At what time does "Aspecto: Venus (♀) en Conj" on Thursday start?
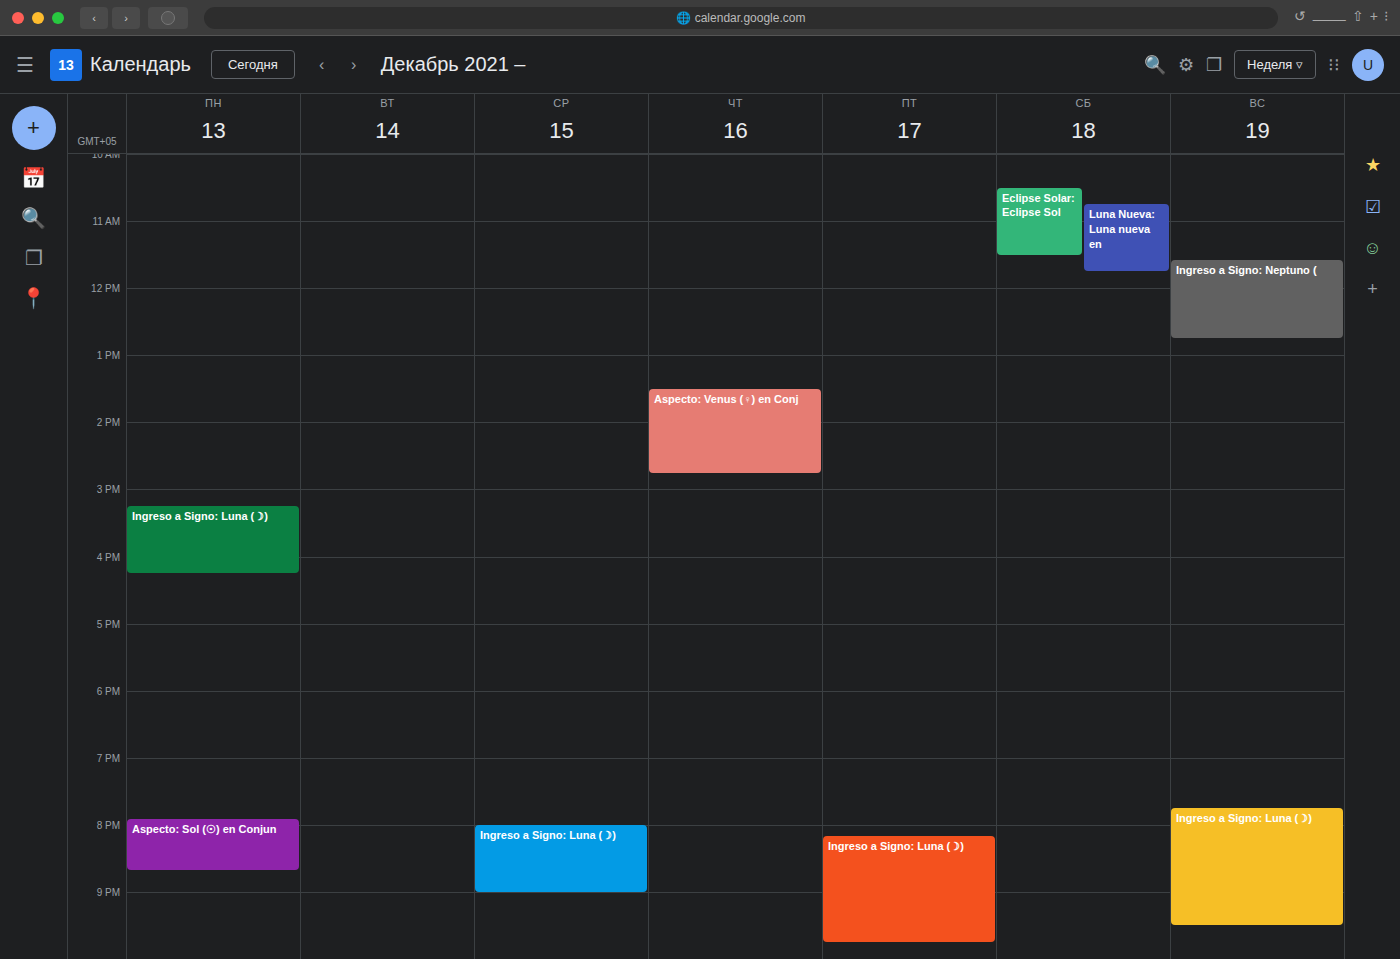
1:30 PM